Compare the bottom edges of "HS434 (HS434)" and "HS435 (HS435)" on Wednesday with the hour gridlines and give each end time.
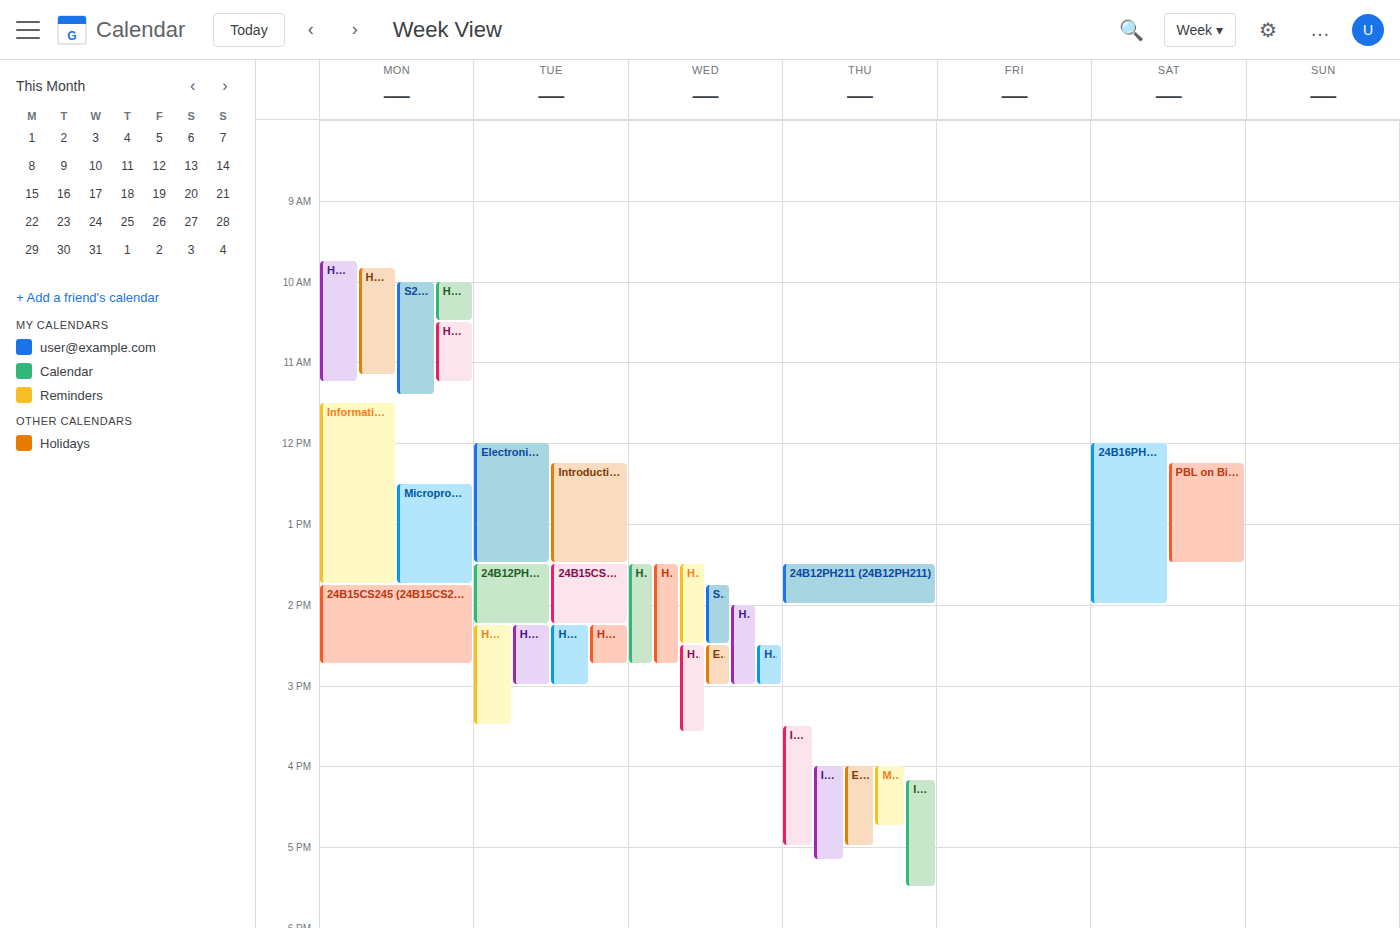
"HS434 (HS434)": 3:00 PM, exactly on the 3 PM line. "HS435 (HS435)": 2:45 PM, neither: three quarters of the way from the 2 PM line to the 3 PM line.